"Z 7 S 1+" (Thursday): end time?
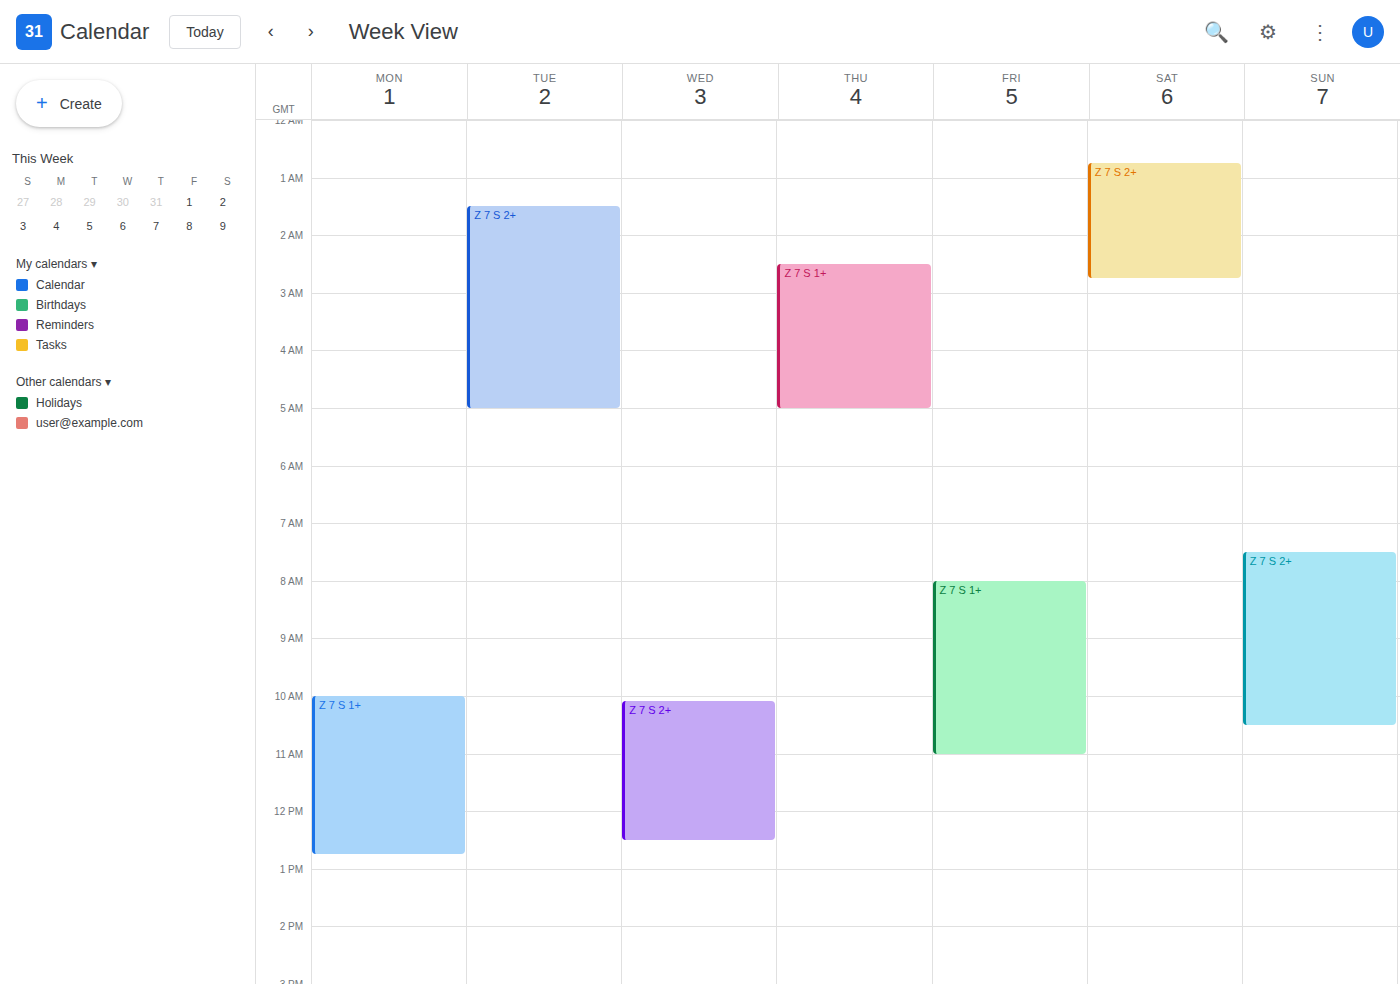
5:00 AM